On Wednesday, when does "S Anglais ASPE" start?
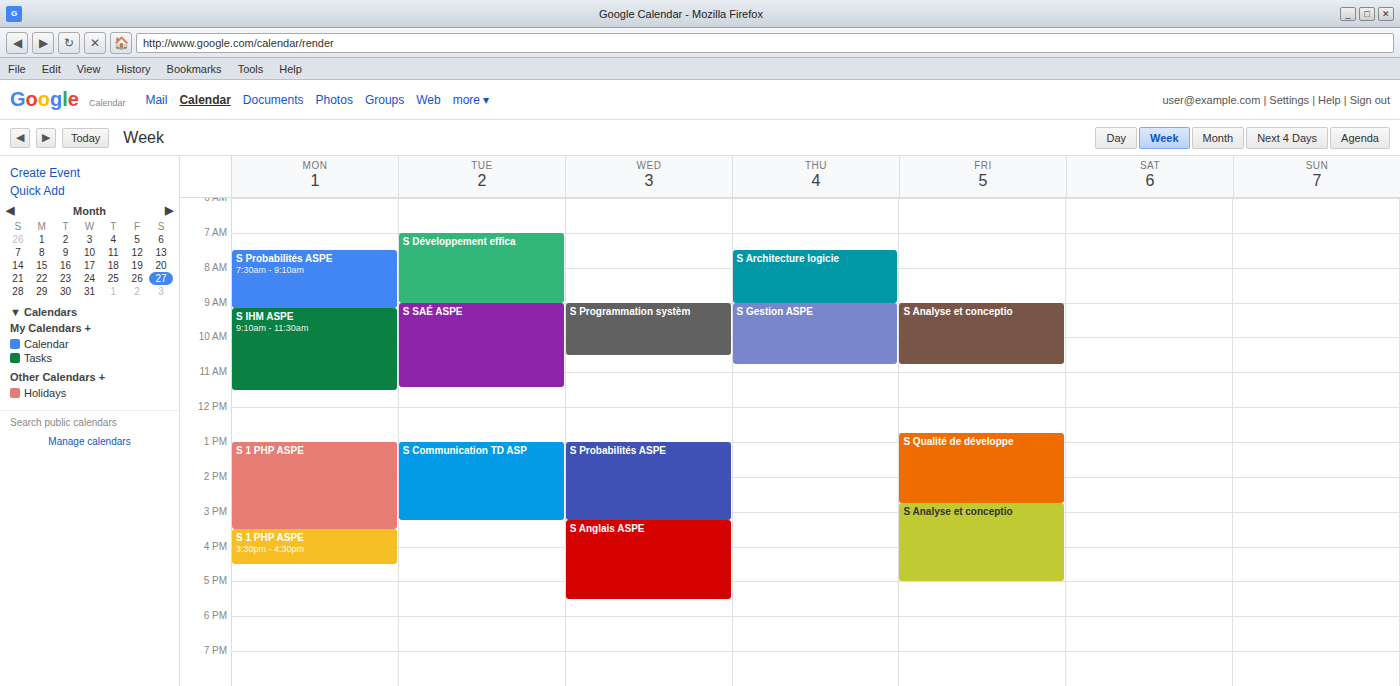
3:15 PM